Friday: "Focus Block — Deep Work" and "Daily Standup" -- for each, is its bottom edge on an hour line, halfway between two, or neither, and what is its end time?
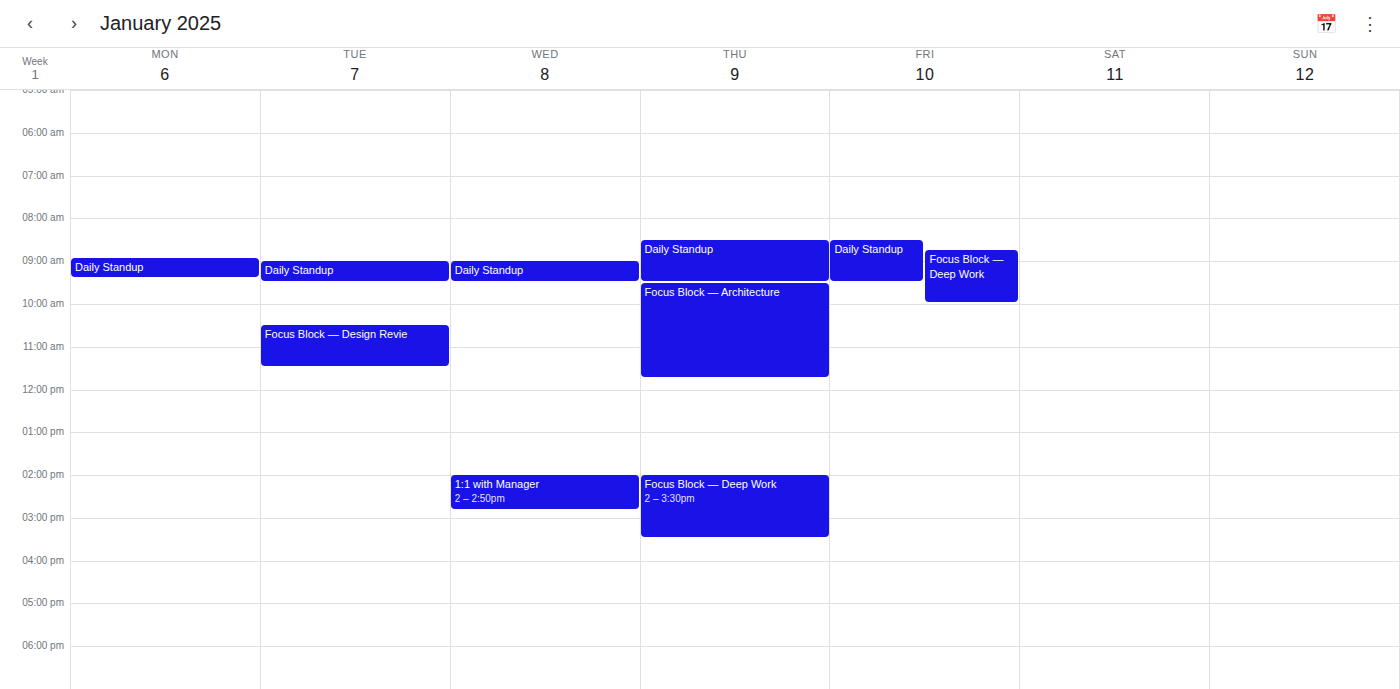
"Focus Block — Deep Work": 10:00 AM, exactly on the 10 AM line. "Daily Standup": 9:30 AM, halfway between the 9 AM and 10 AM lines.